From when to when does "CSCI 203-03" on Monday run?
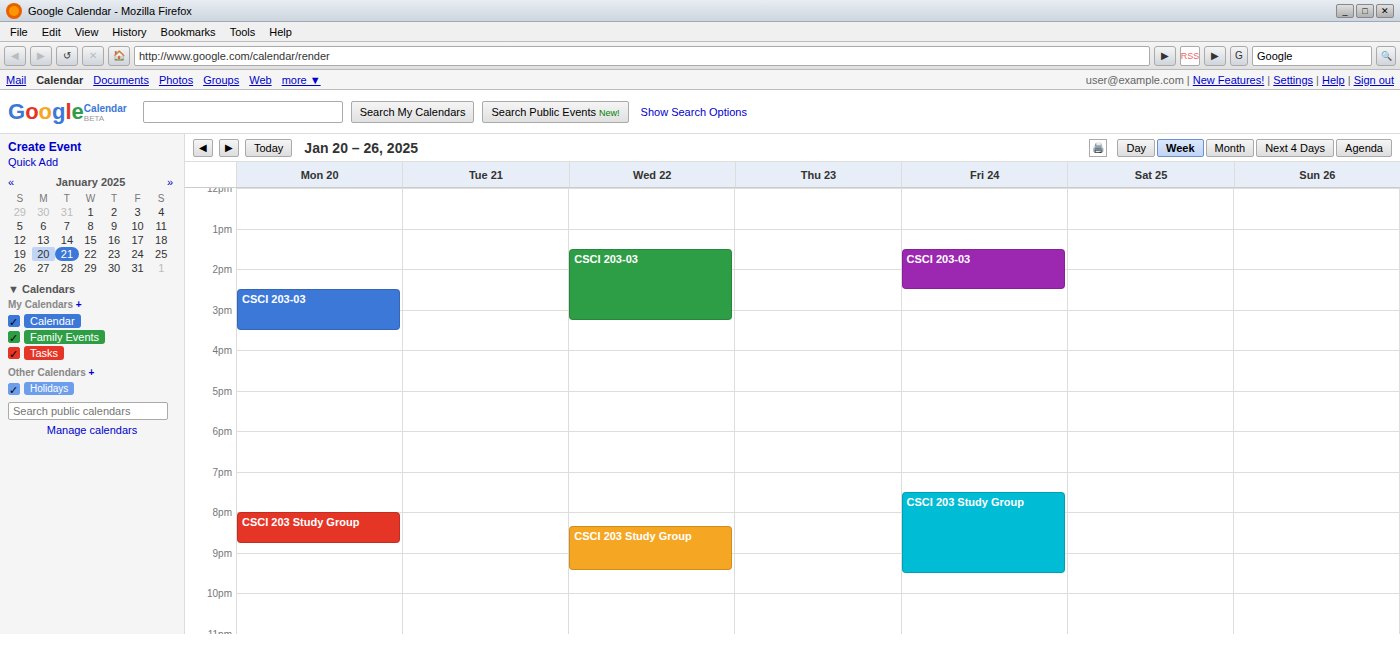
2:30 PM to 3:30 PM